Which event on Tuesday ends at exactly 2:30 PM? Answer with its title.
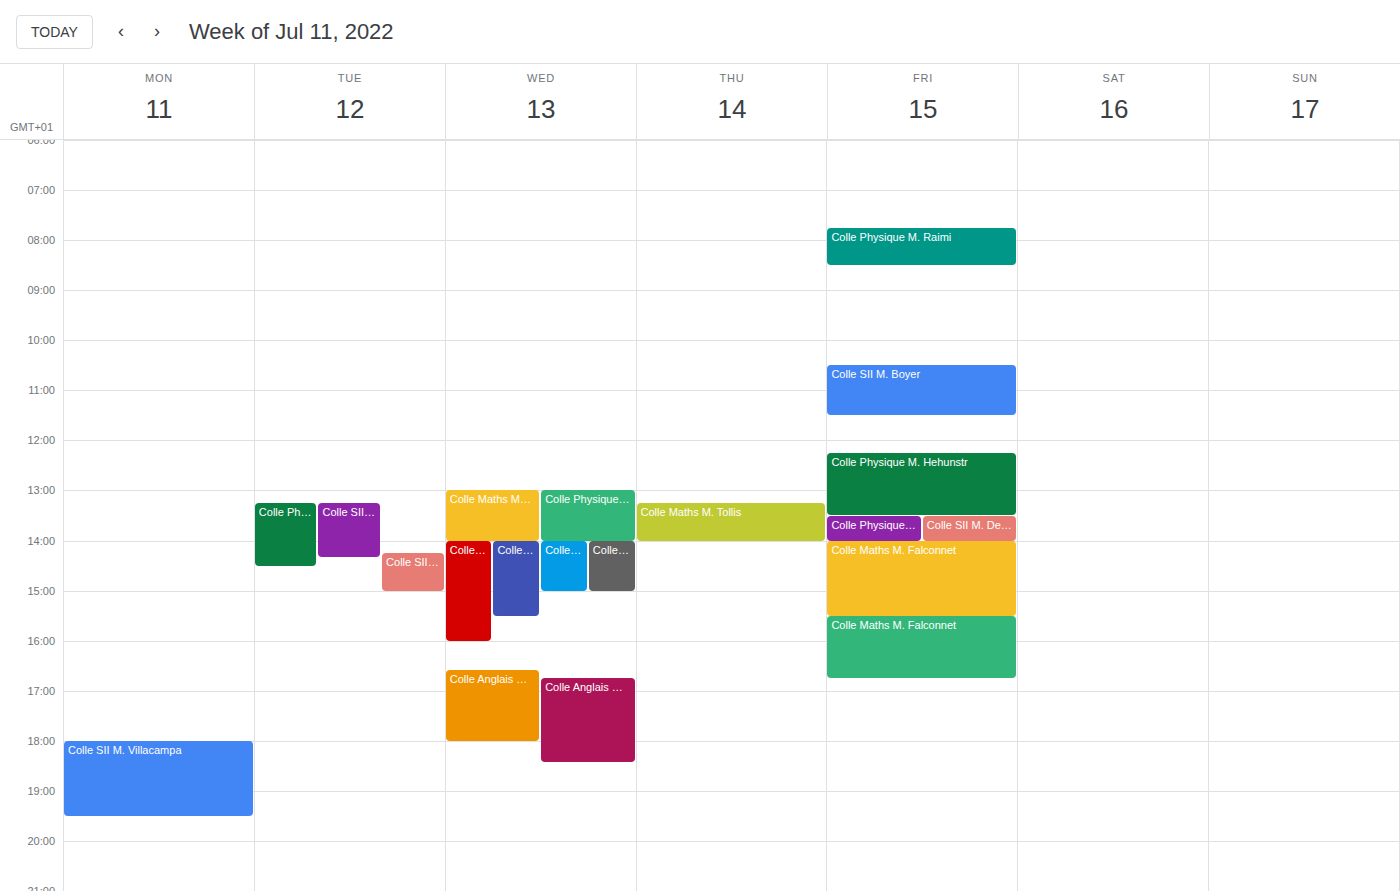
"Colle Physique M. Hehunstr"